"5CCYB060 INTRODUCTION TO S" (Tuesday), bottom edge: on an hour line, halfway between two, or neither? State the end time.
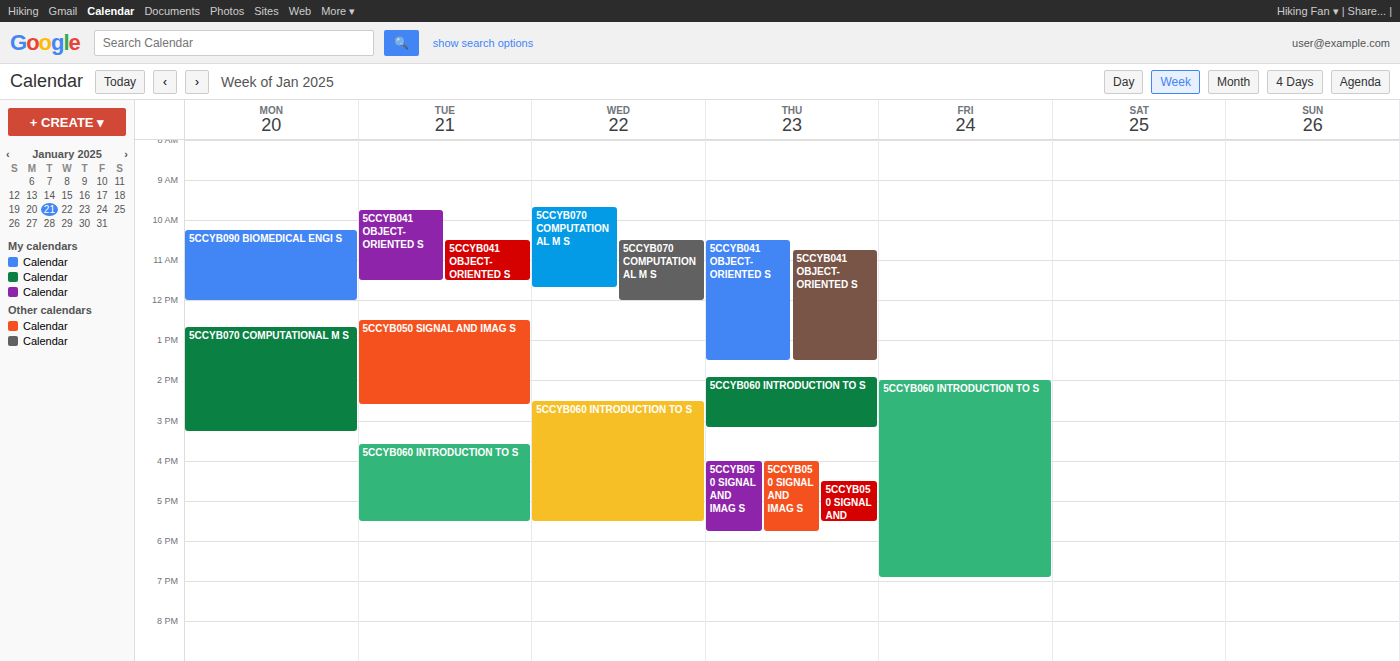
17:30 -- halfway between the 17:00 and 18:00 lines.